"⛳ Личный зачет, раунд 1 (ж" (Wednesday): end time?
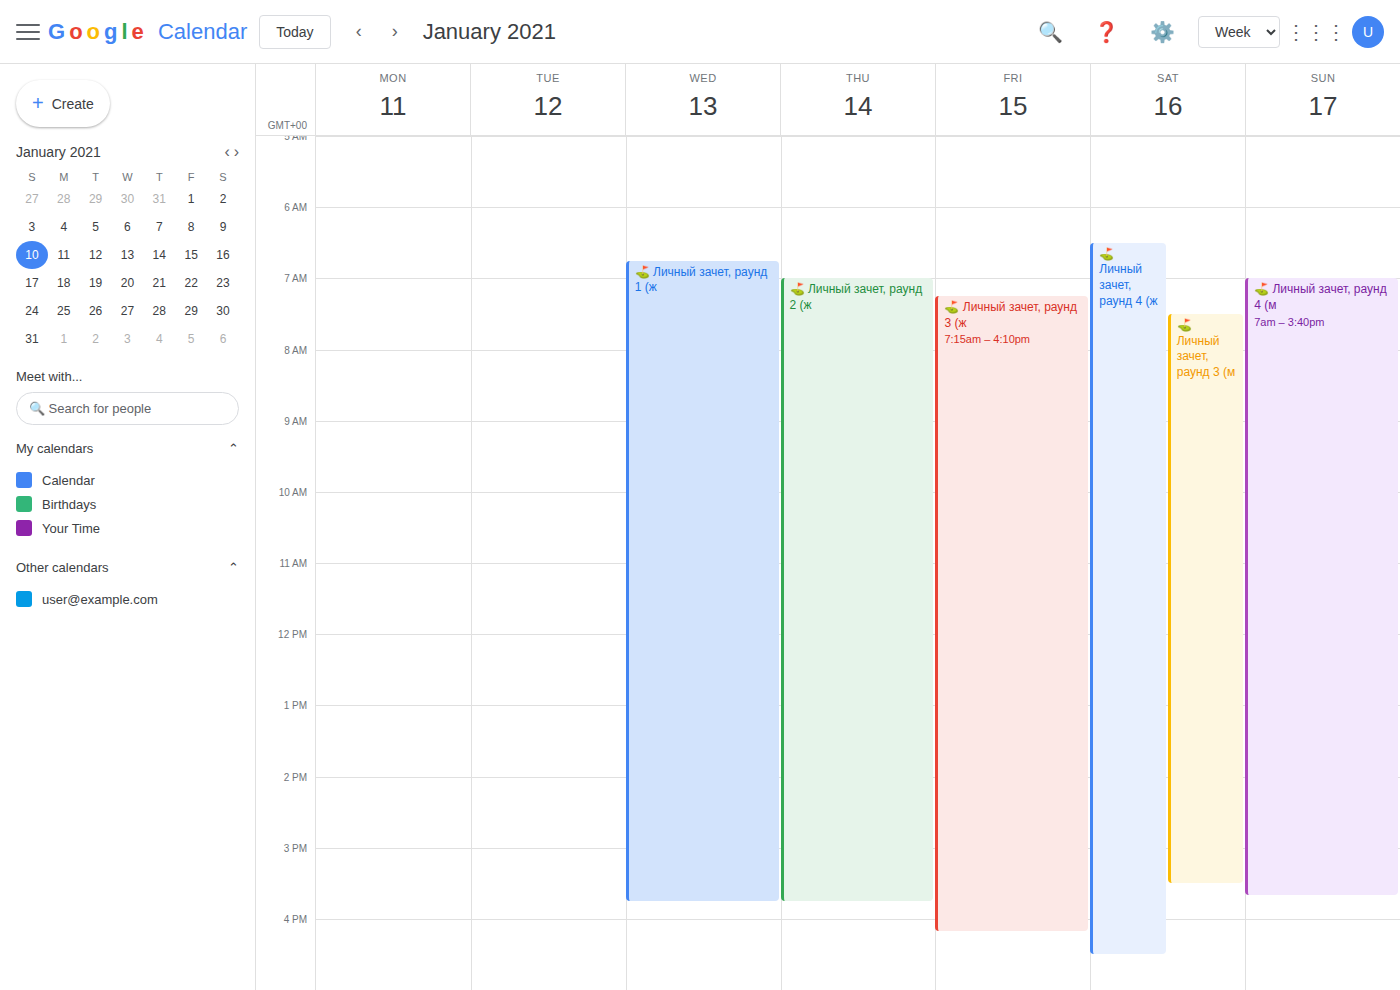
3:45 PM